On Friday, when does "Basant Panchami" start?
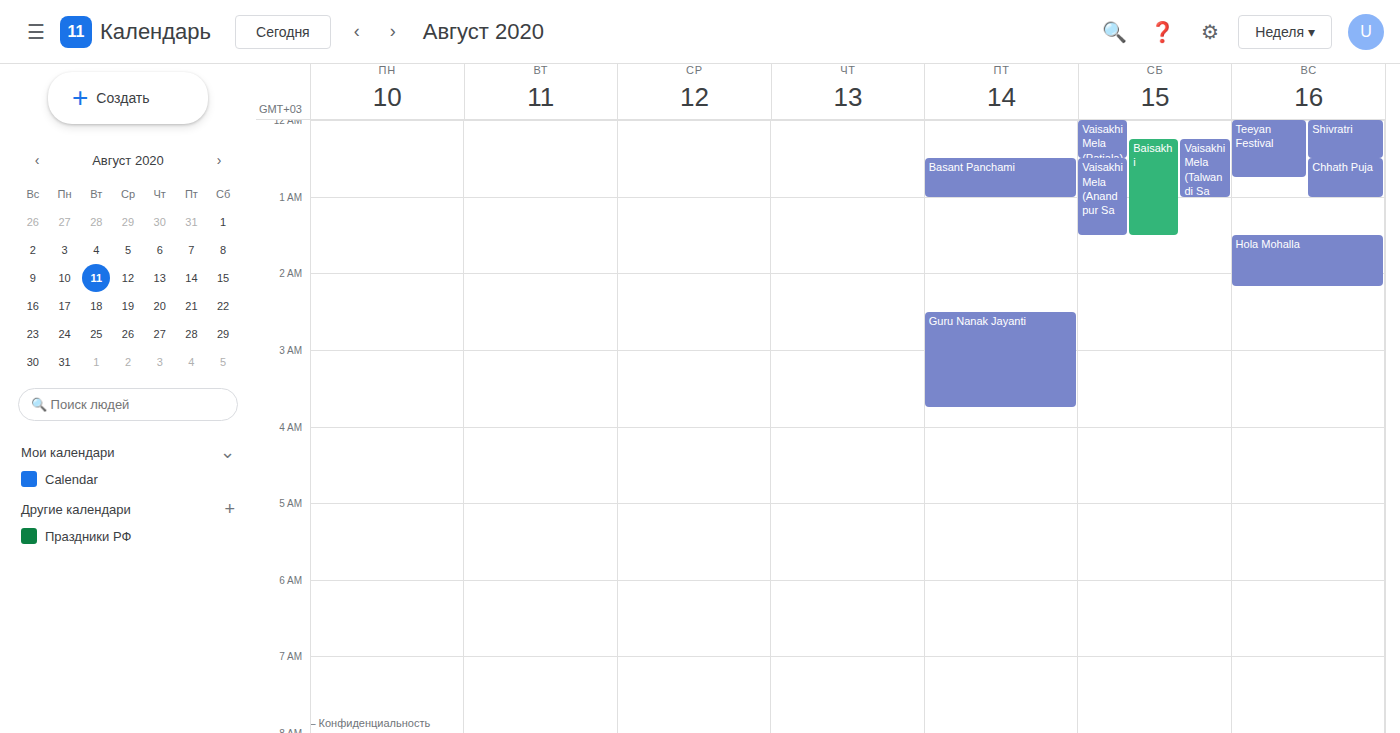
12:30 AM